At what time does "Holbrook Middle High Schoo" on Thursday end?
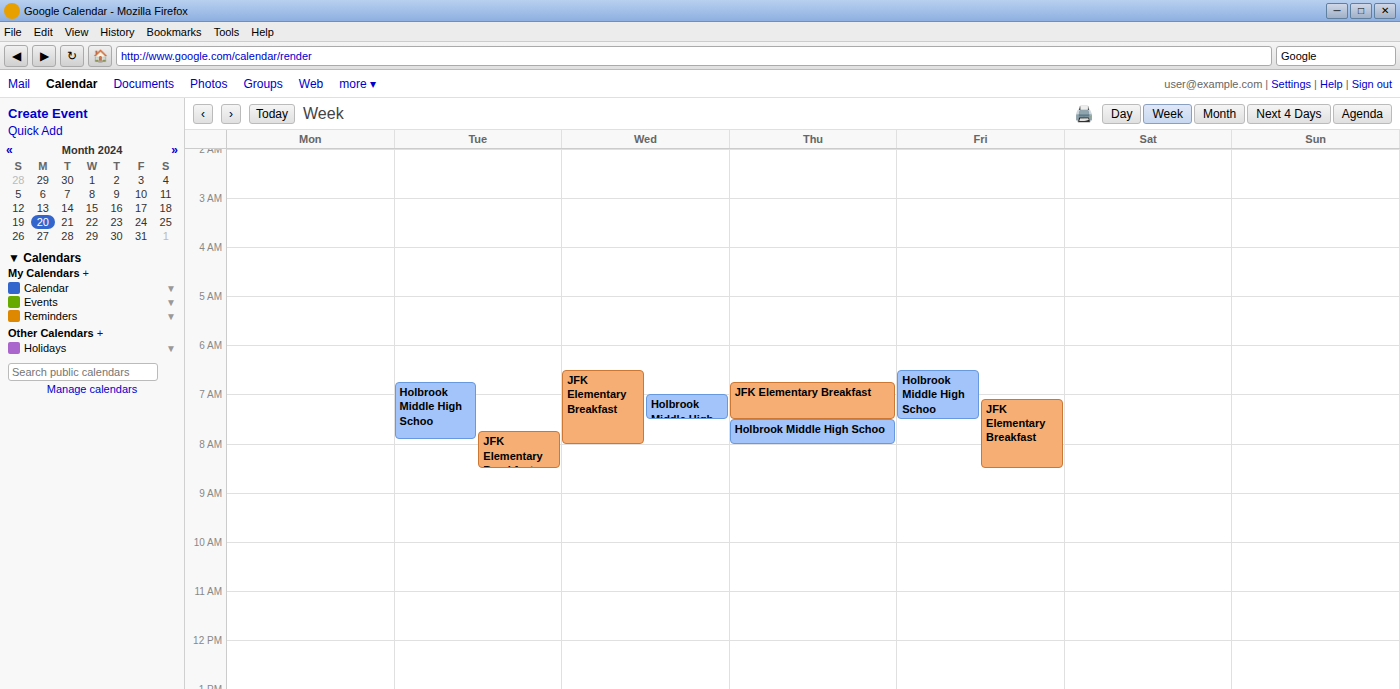
8:00 AM